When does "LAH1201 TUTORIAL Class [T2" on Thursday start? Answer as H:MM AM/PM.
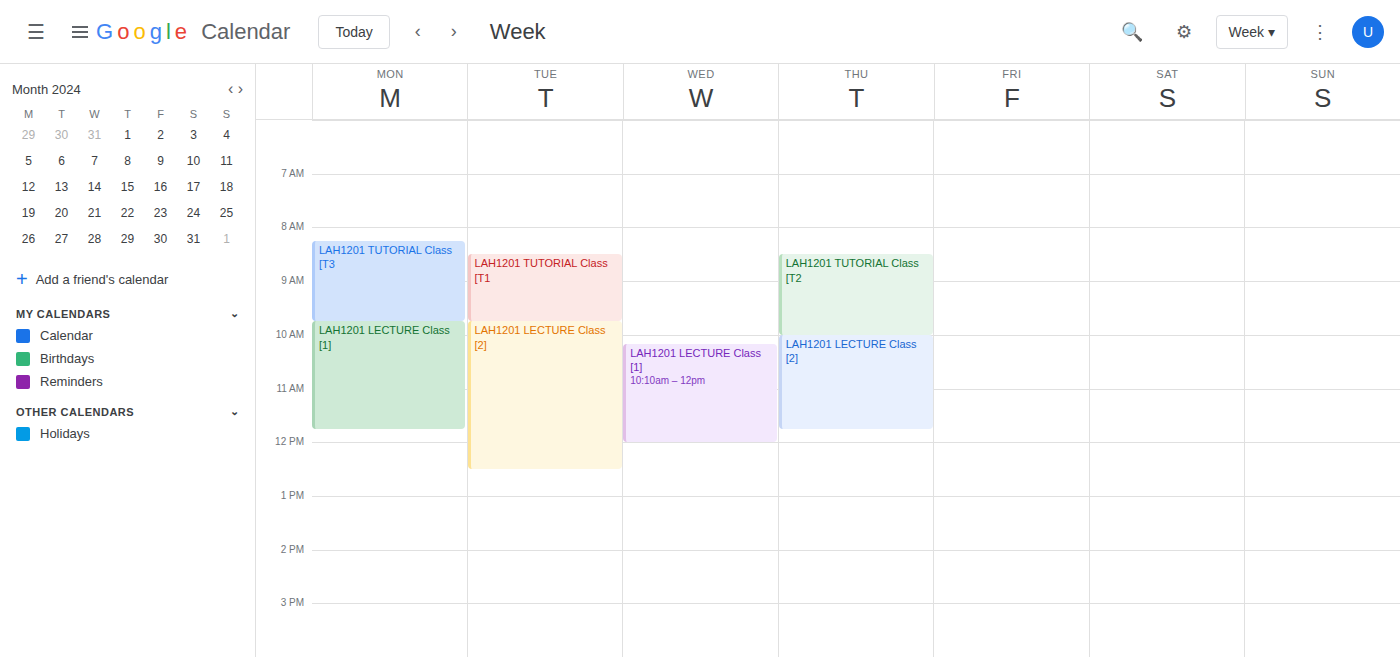
8:30 AM